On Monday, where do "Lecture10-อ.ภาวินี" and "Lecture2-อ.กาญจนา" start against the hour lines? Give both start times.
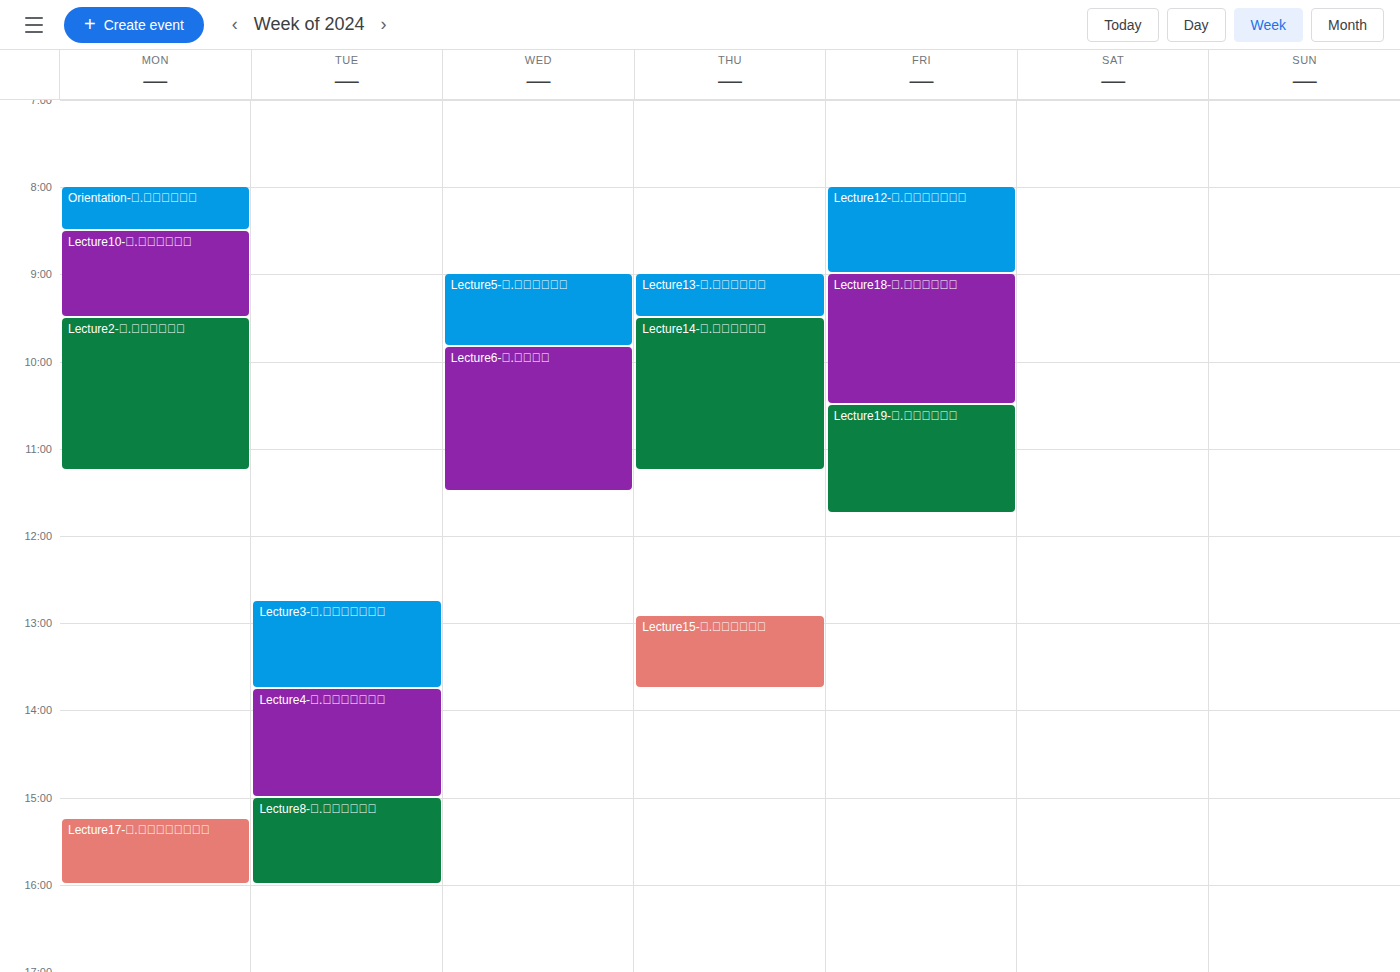
"Lecture10-อ.ภาวินี": 8:30 AM, halfway between the 8 AM and 9 AM lines. "Lecture2-อ.กาญจนา": 9:30 AM, halfway between the 9 AM and 10 AM lines.